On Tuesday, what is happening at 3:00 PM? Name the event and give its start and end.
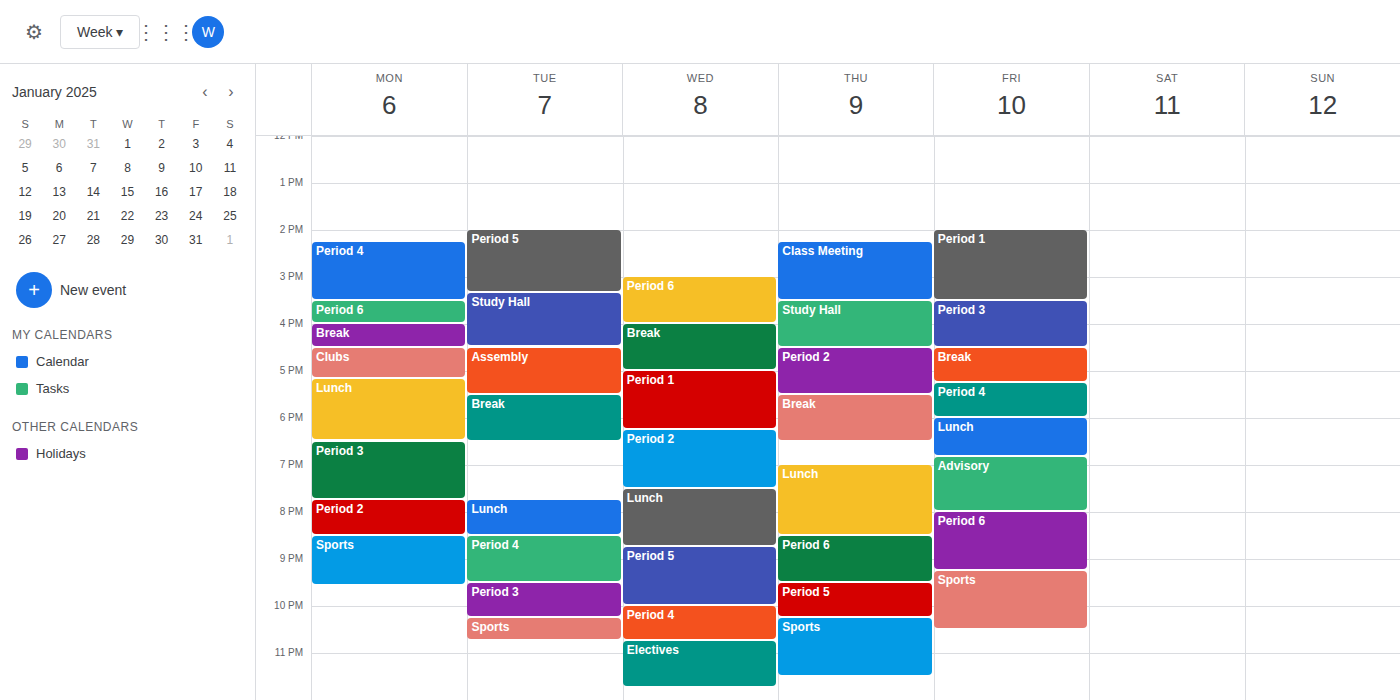
"Period 5", 2:00 PM to 3:20 PM